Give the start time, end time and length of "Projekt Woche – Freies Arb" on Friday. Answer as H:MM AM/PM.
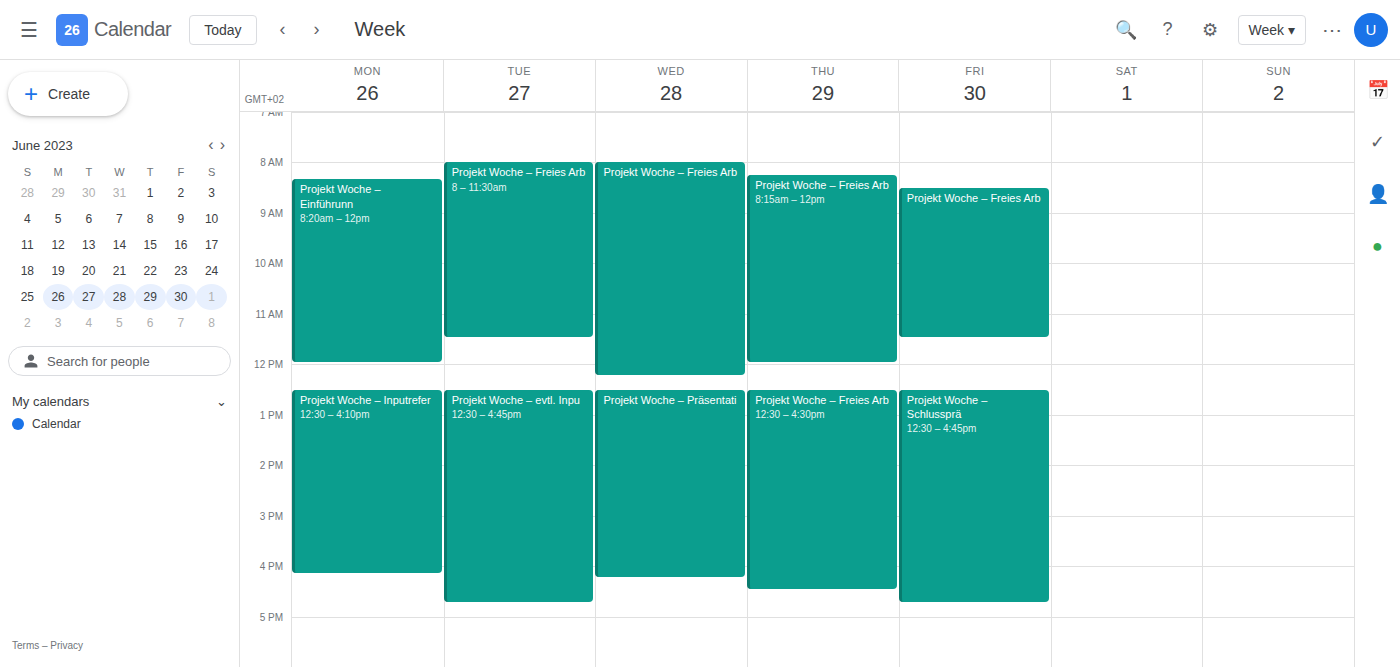
8:30 AM to 11:30 AM, 3 hours